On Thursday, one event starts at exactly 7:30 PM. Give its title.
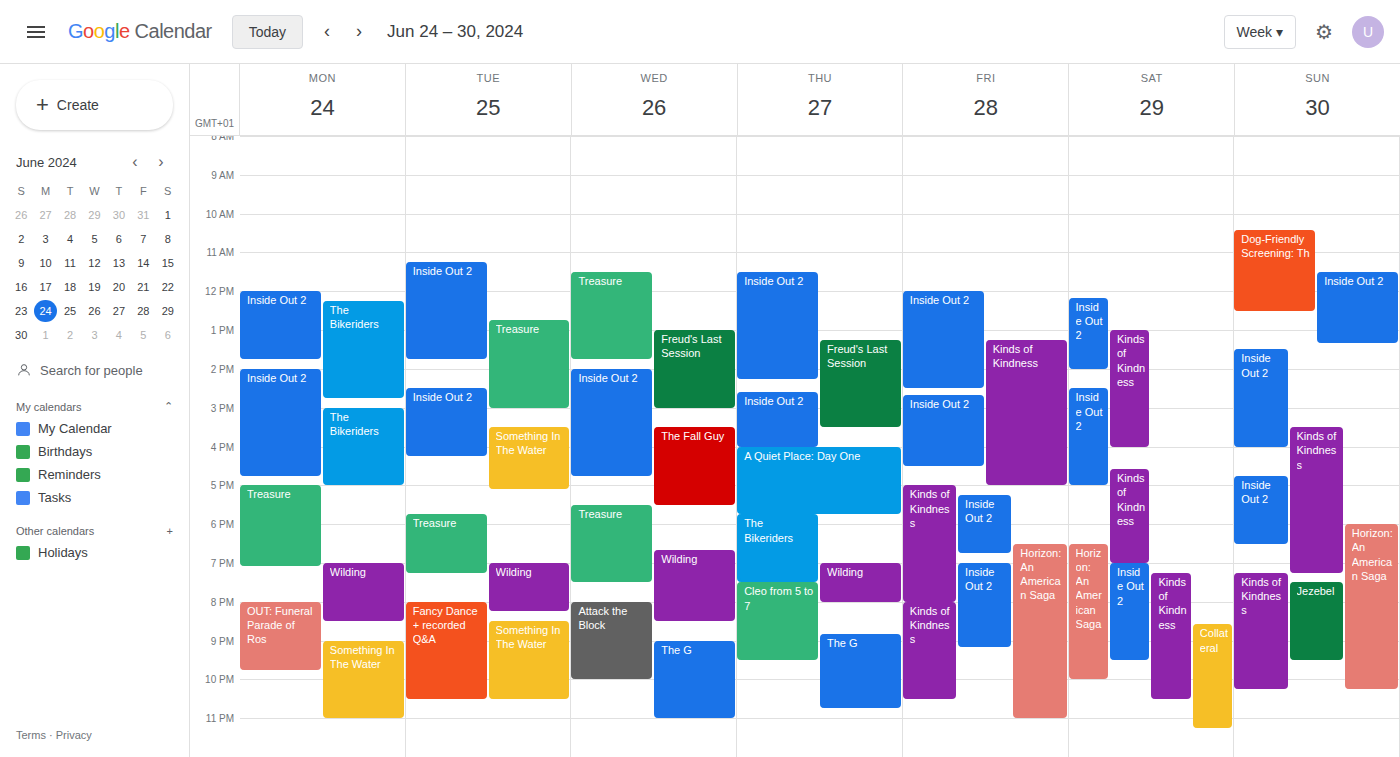
"Cleo from 5 to 7"